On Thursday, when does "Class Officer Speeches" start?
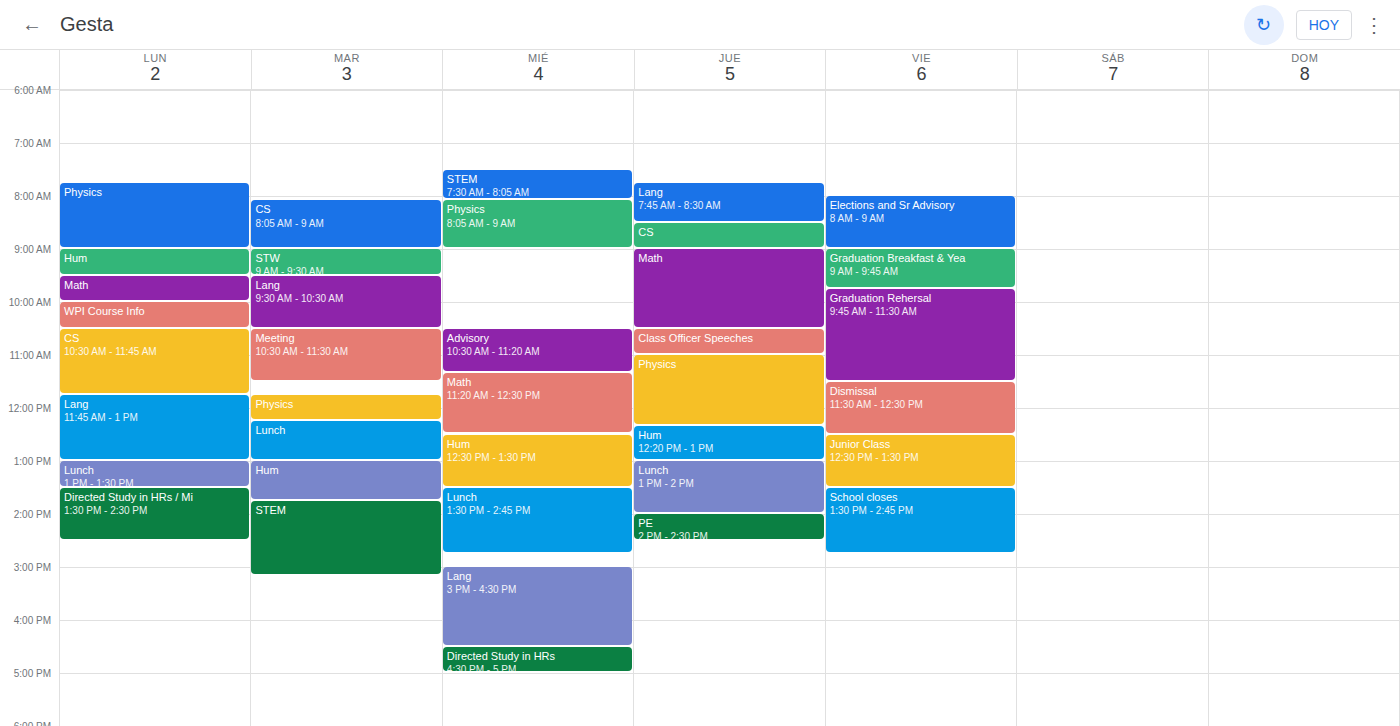
10:30 AM